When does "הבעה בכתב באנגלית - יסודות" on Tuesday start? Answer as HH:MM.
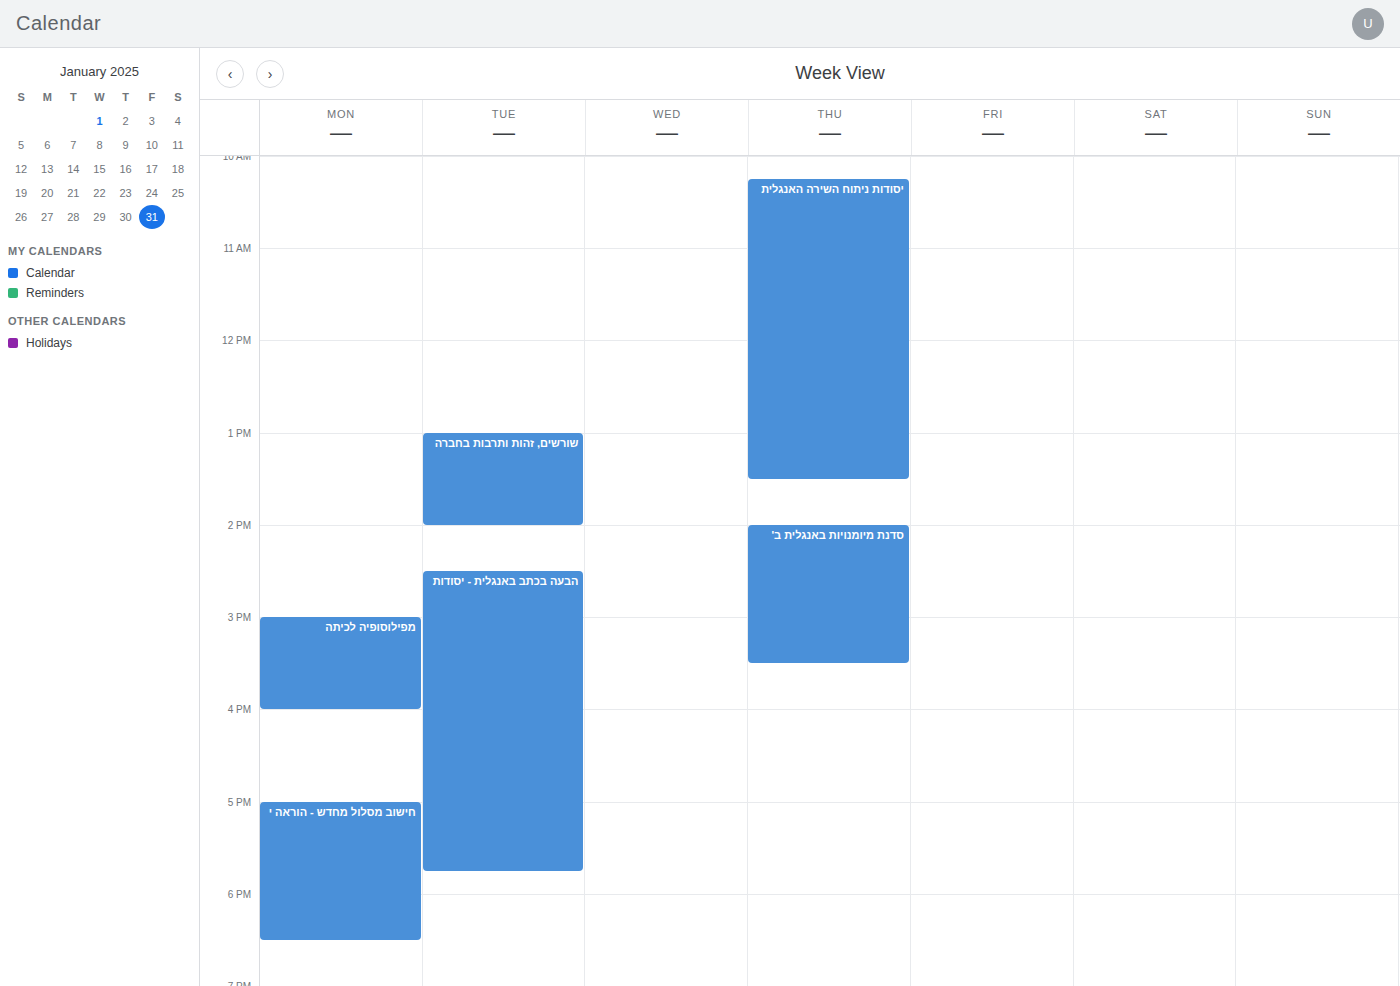
14:30